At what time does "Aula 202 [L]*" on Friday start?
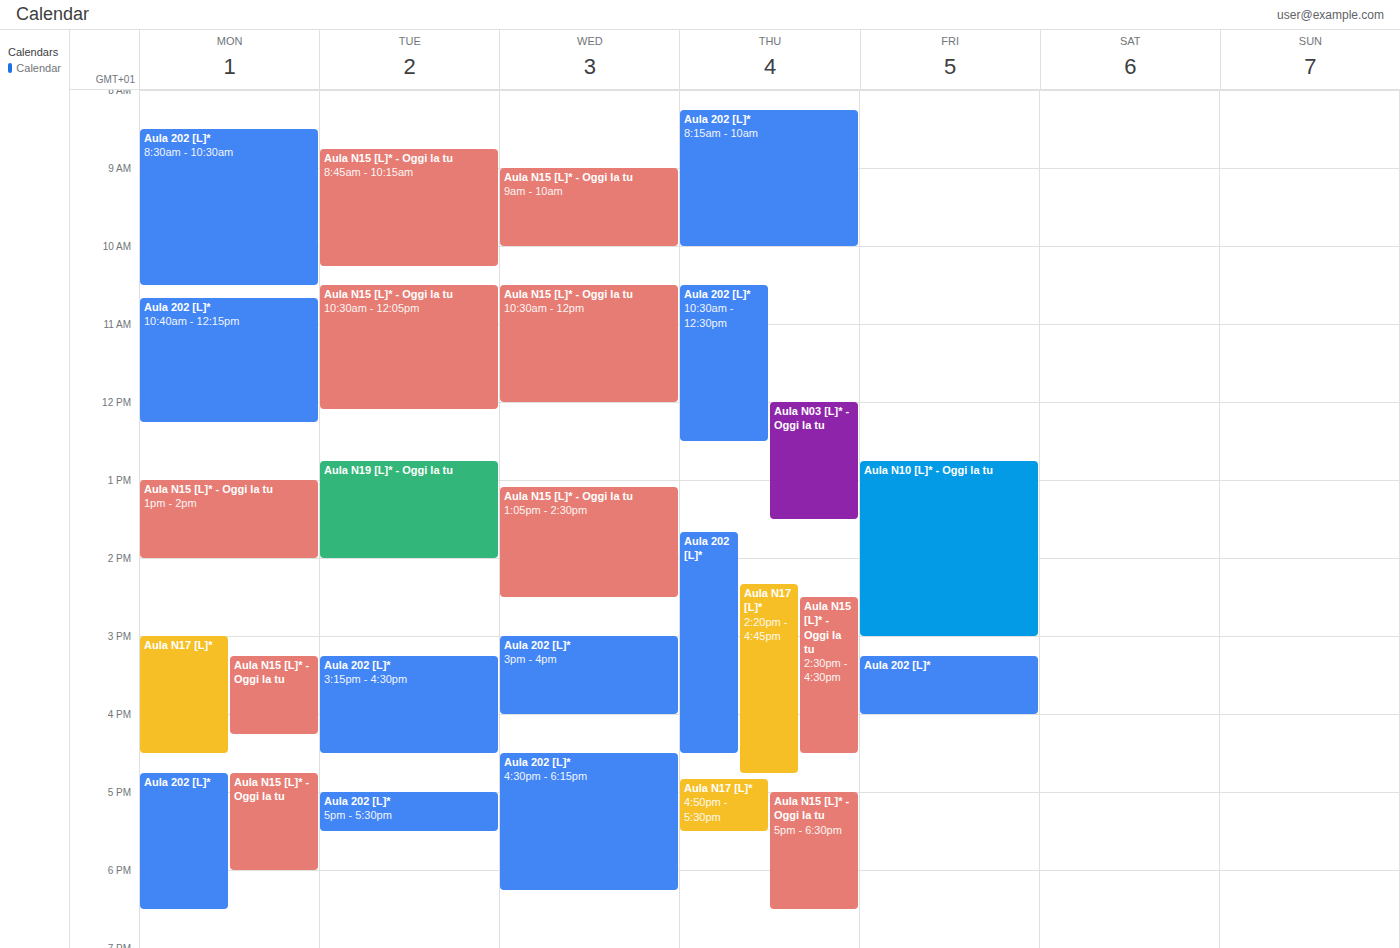
3:15 PM